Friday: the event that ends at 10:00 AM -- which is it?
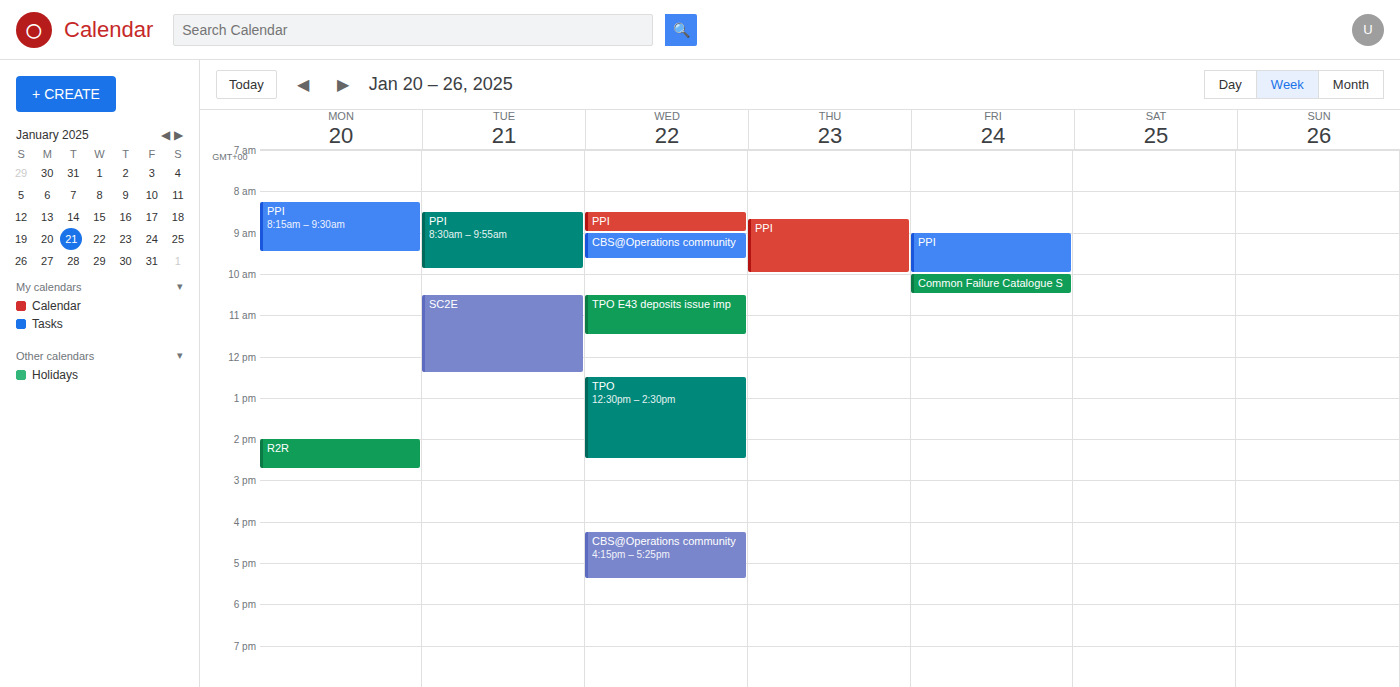
"PPI"